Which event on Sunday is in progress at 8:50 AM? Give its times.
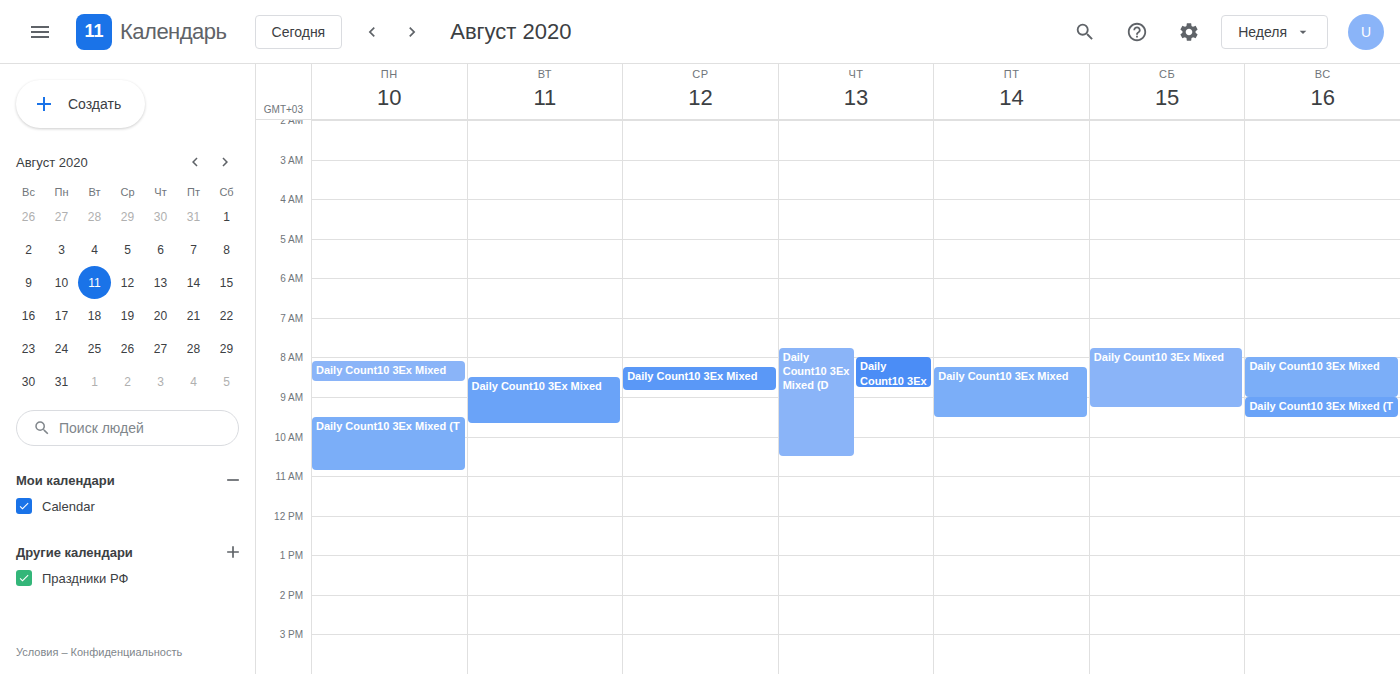
"Daily Count10 3Ex Mixed", 8:00 AM to 9:00 AM